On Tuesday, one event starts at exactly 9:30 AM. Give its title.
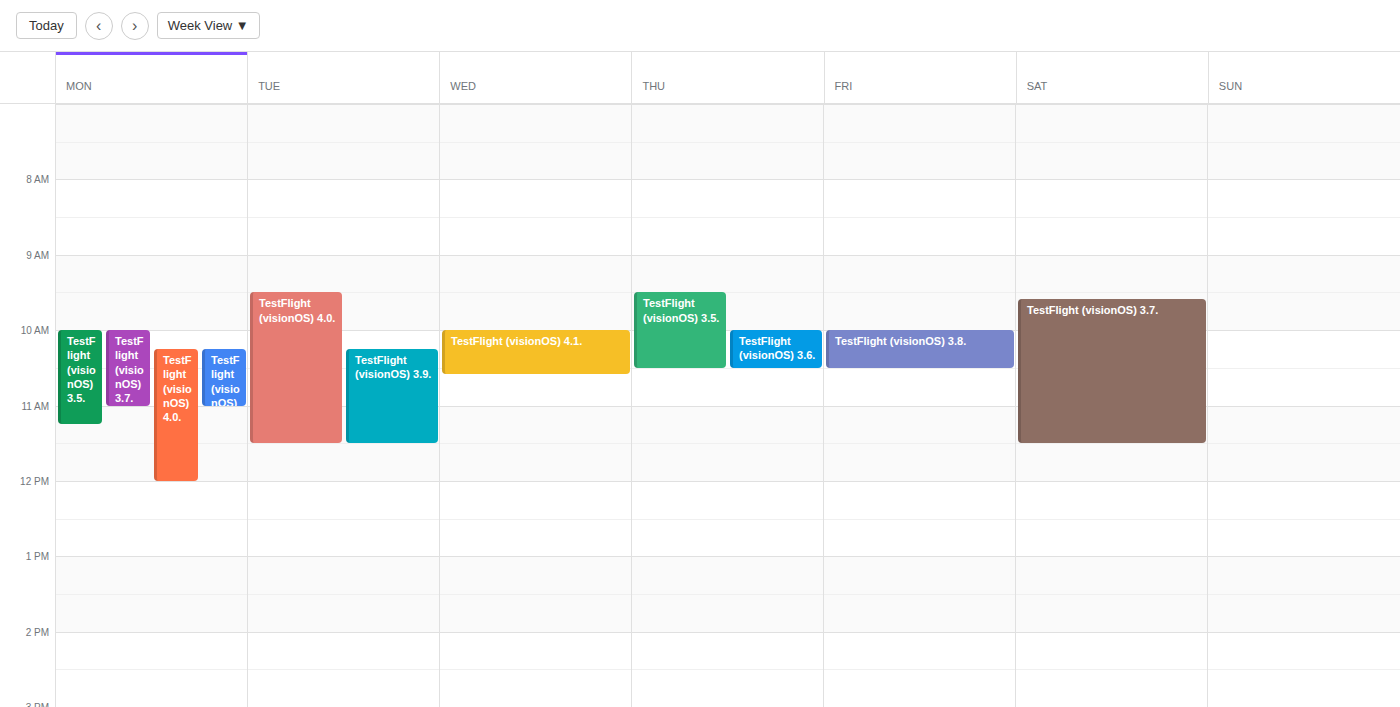
"TestFlight (visionOS) 4.0."